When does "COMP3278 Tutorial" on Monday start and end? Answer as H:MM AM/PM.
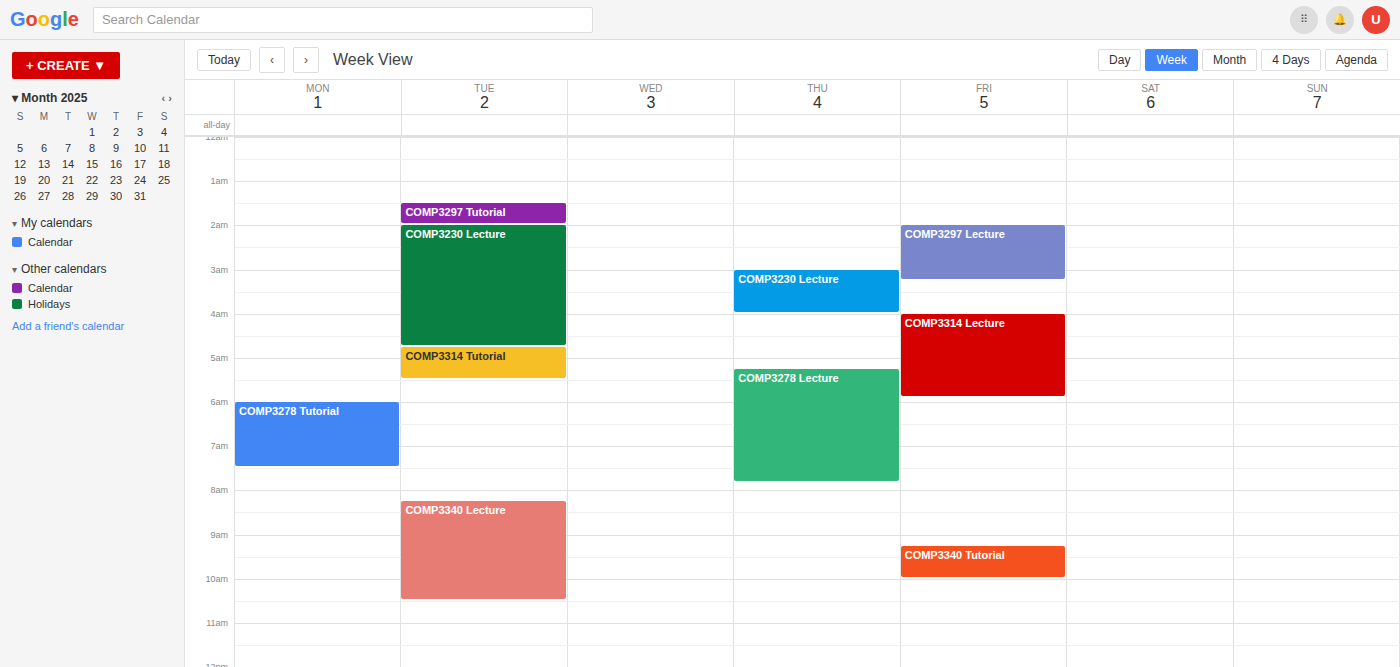
6:00 AM to 7:30 AM